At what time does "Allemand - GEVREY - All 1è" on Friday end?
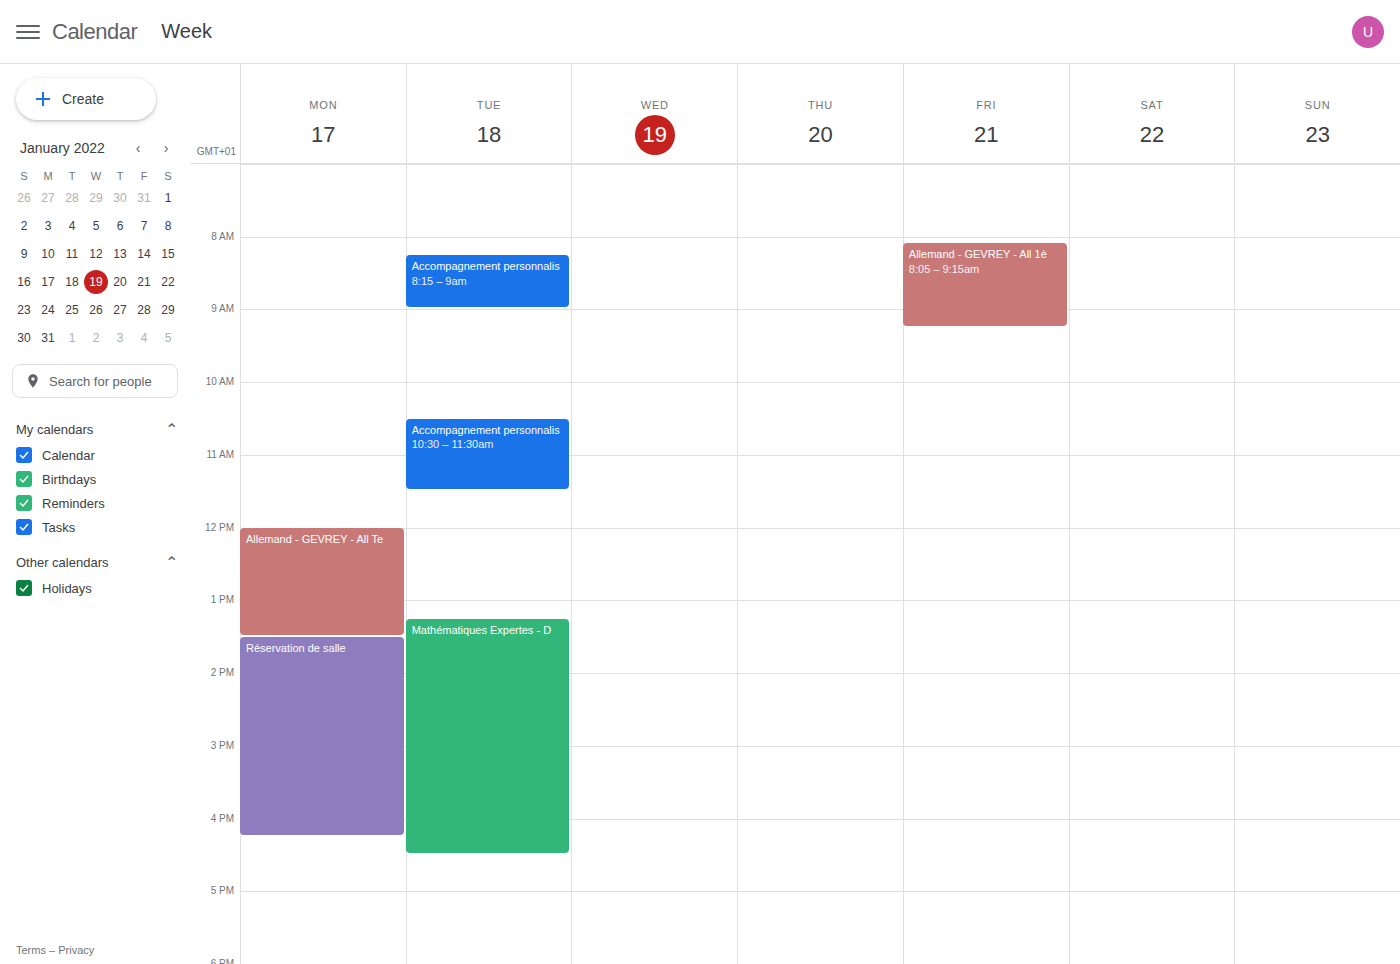
9:15 AM